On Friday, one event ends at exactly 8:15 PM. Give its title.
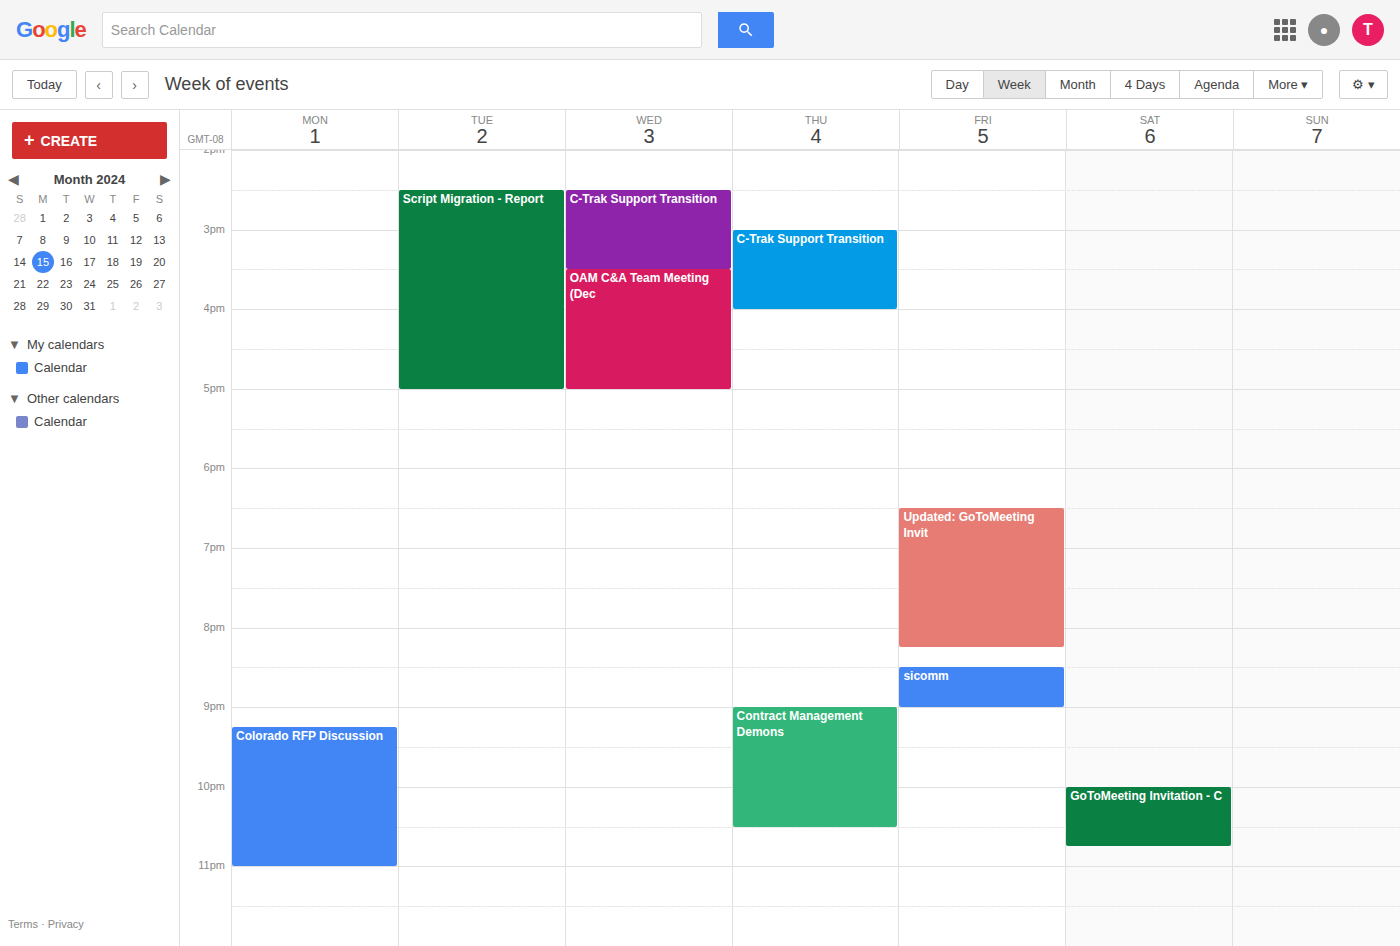
"Updated: GoToMeeting Invit"